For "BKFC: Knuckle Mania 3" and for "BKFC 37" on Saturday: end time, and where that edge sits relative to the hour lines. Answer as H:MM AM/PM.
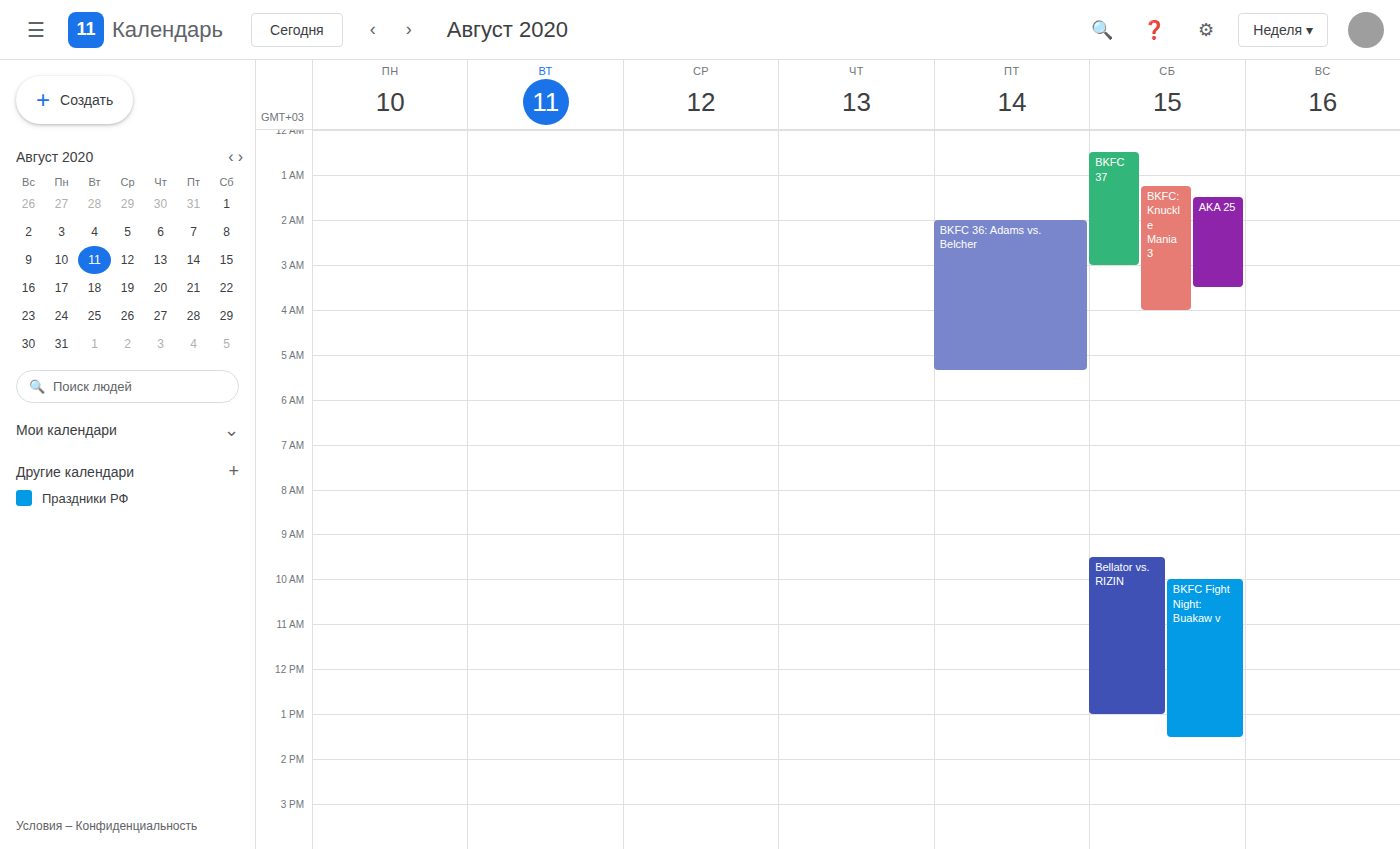
"BKFC: Knuckle Mania 3": 4:00 AM, exactly on the 4 AM line. "BKFC 37": 3:00 AM, exactly on the 3 AM line.